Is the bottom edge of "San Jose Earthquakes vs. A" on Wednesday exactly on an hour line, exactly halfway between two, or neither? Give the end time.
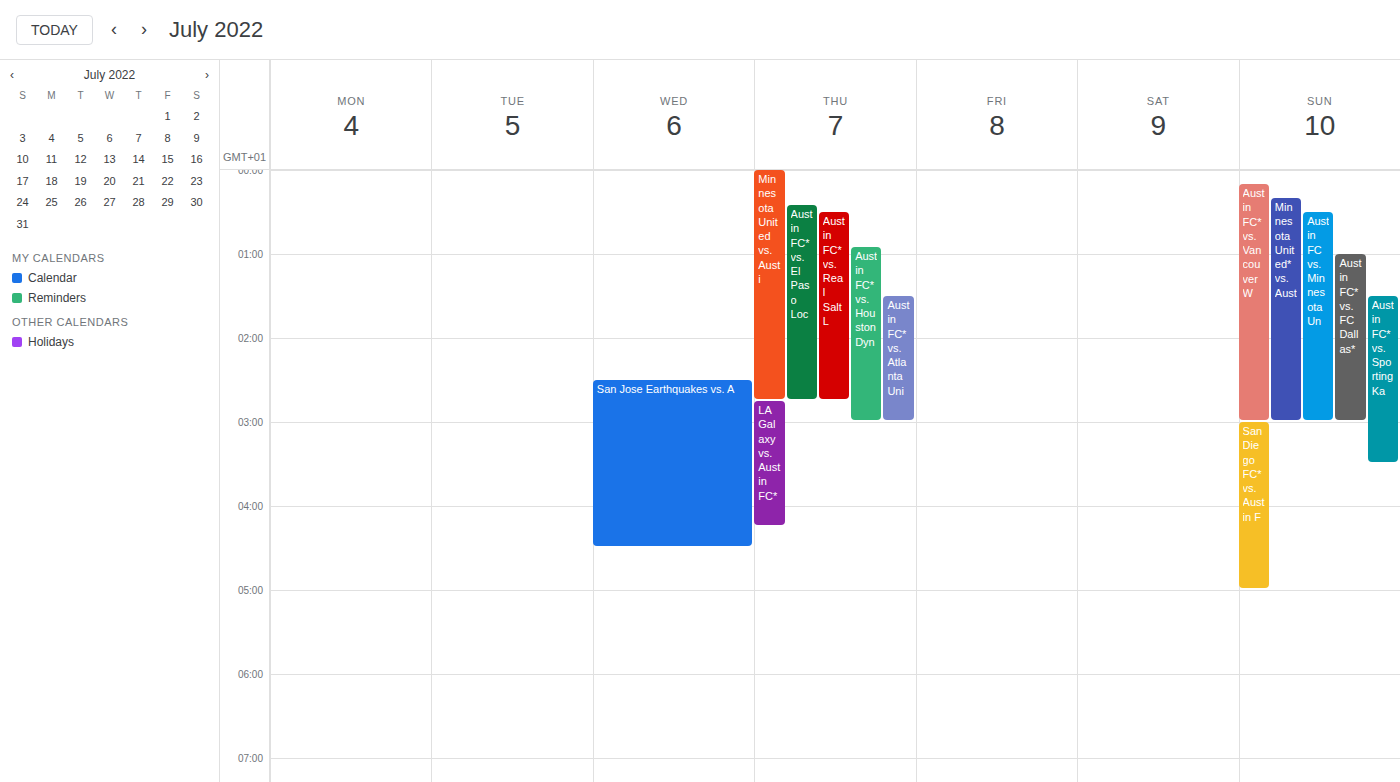
4:30 AM -- halfway between the 4 AM and 5 AM lines.